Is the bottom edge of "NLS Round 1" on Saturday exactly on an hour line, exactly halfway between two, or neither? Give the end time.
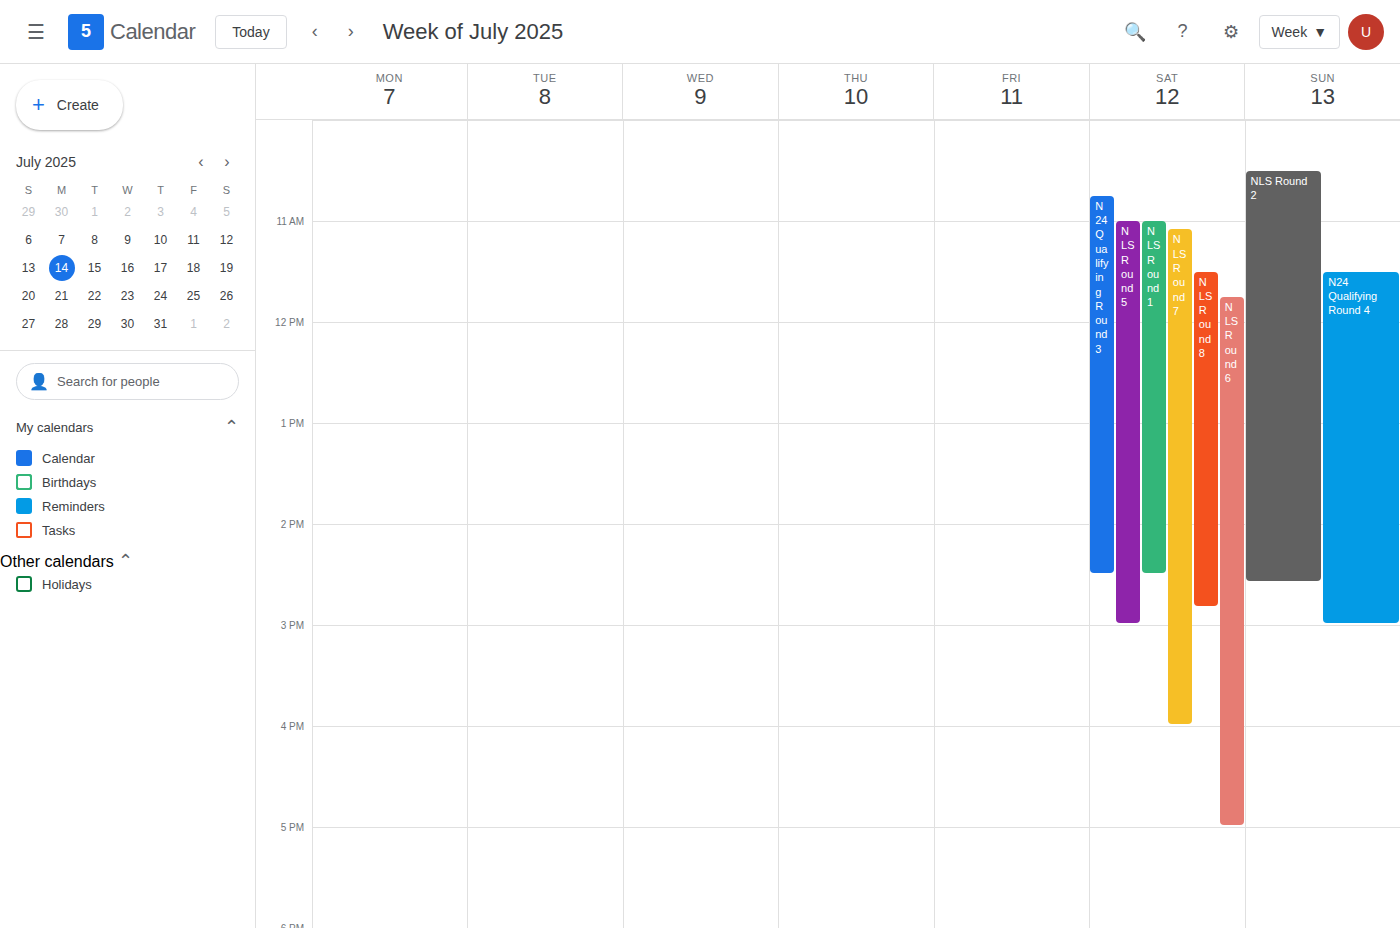
2:30 PM -- halfway between the 2 PM and 3 PM lines.